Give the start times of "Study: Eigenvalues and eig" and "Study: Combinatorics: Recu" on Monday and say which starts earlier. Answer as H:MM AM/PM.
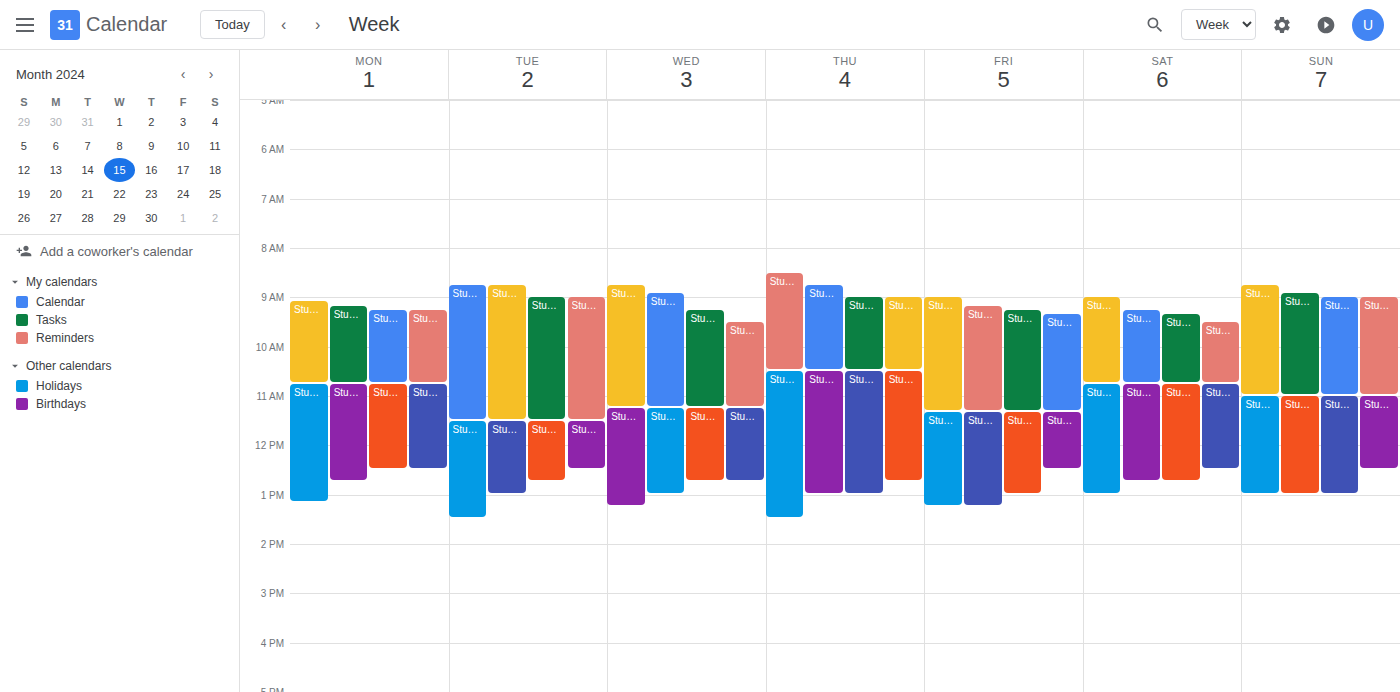
"Study: Combinatorics: Recu" 9:15 AM; "Study: Eigenvalues and eig" 10:45 AM.